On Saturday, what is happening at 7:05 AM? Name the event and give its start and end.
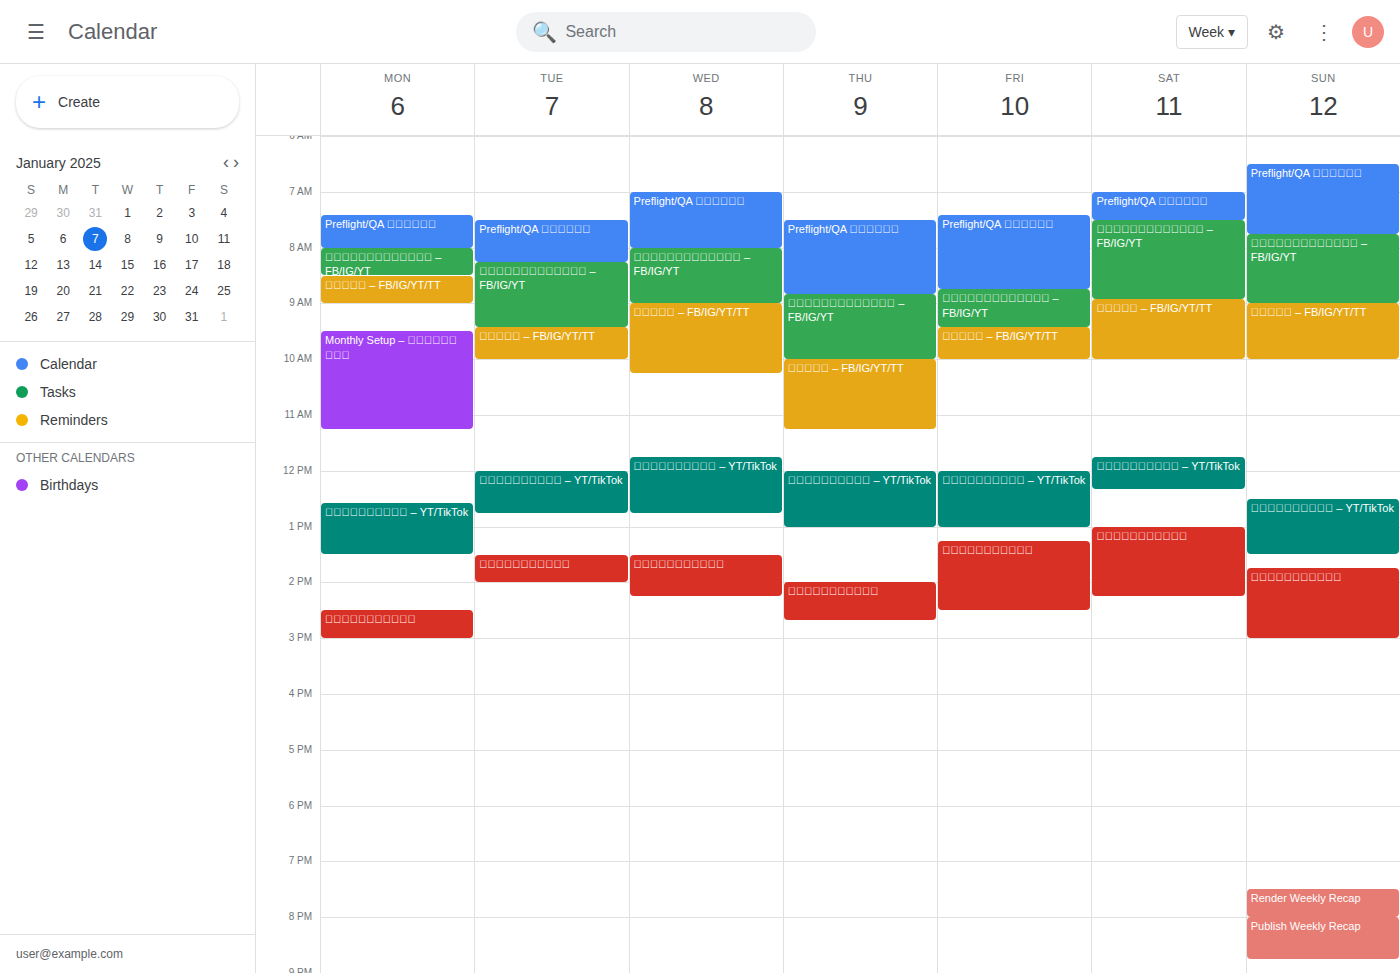
"Preflight/QA รายวัน", 7:00 AM to 7:30 AM